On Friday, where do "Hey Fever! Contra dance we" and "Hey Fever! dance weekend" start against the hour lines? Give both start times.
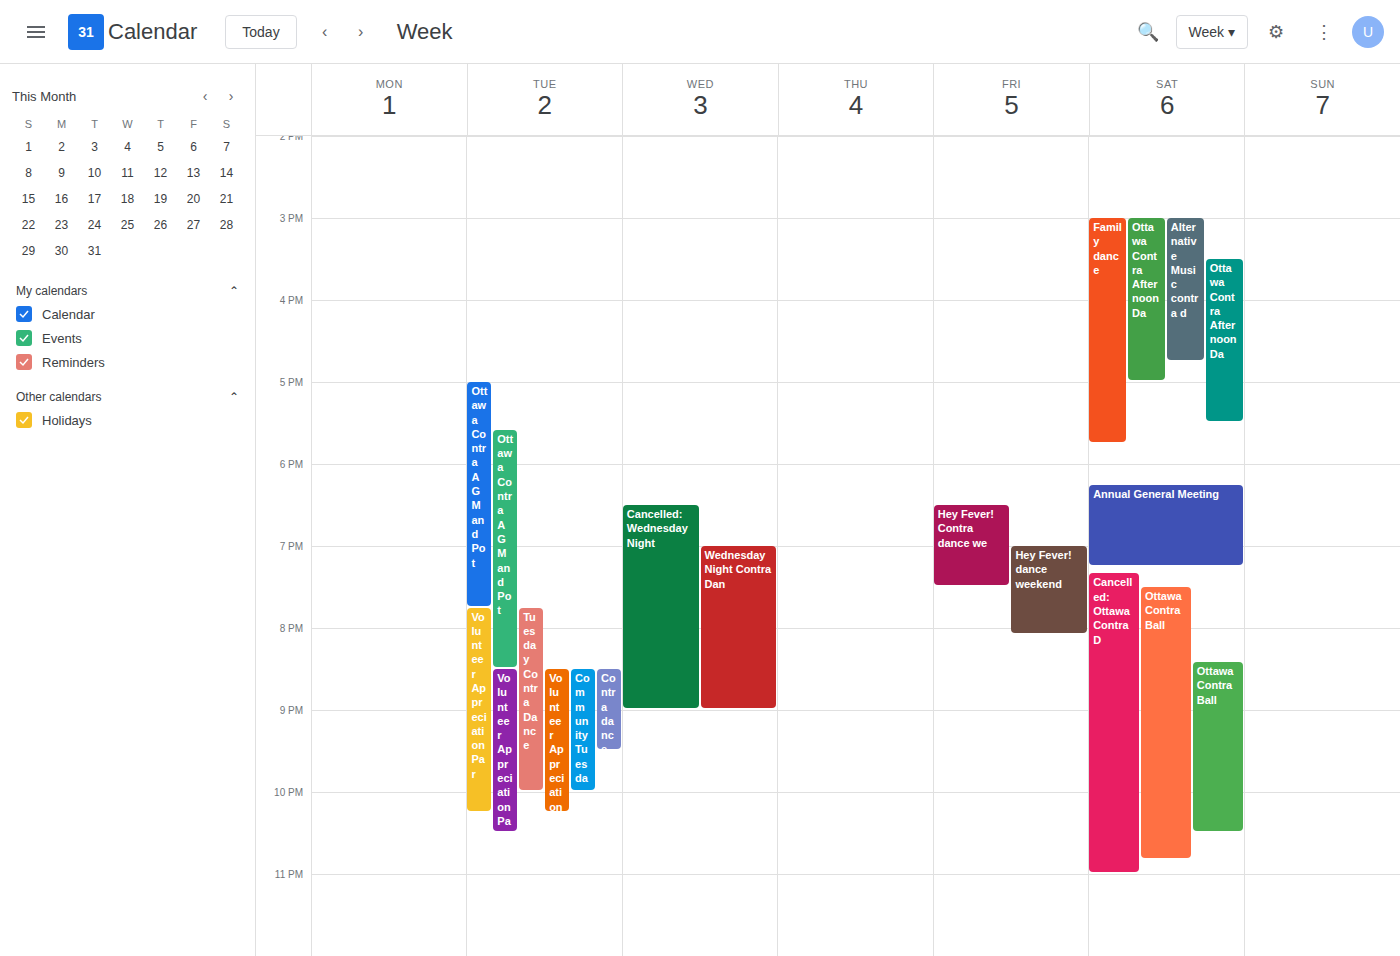
"Hey Fever! Contra dance we": 6:30 PM, halfway between the 6 PM and 7 PM lines. "Hey Fever! dance weekend": 7:00 PM, exactly on the 7 PM line.